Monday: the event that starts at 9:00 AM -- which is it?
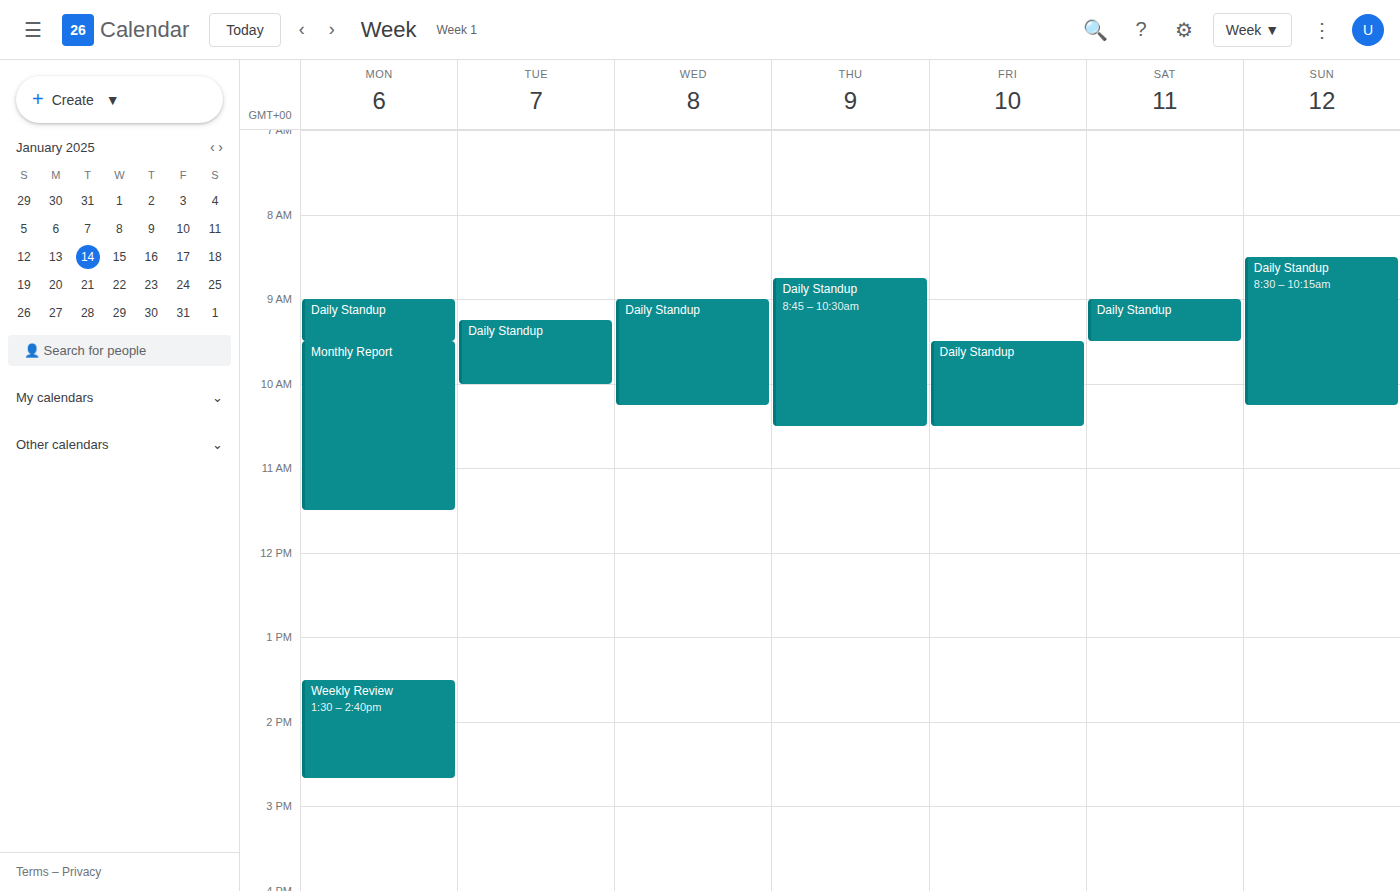
"Daily Standup"